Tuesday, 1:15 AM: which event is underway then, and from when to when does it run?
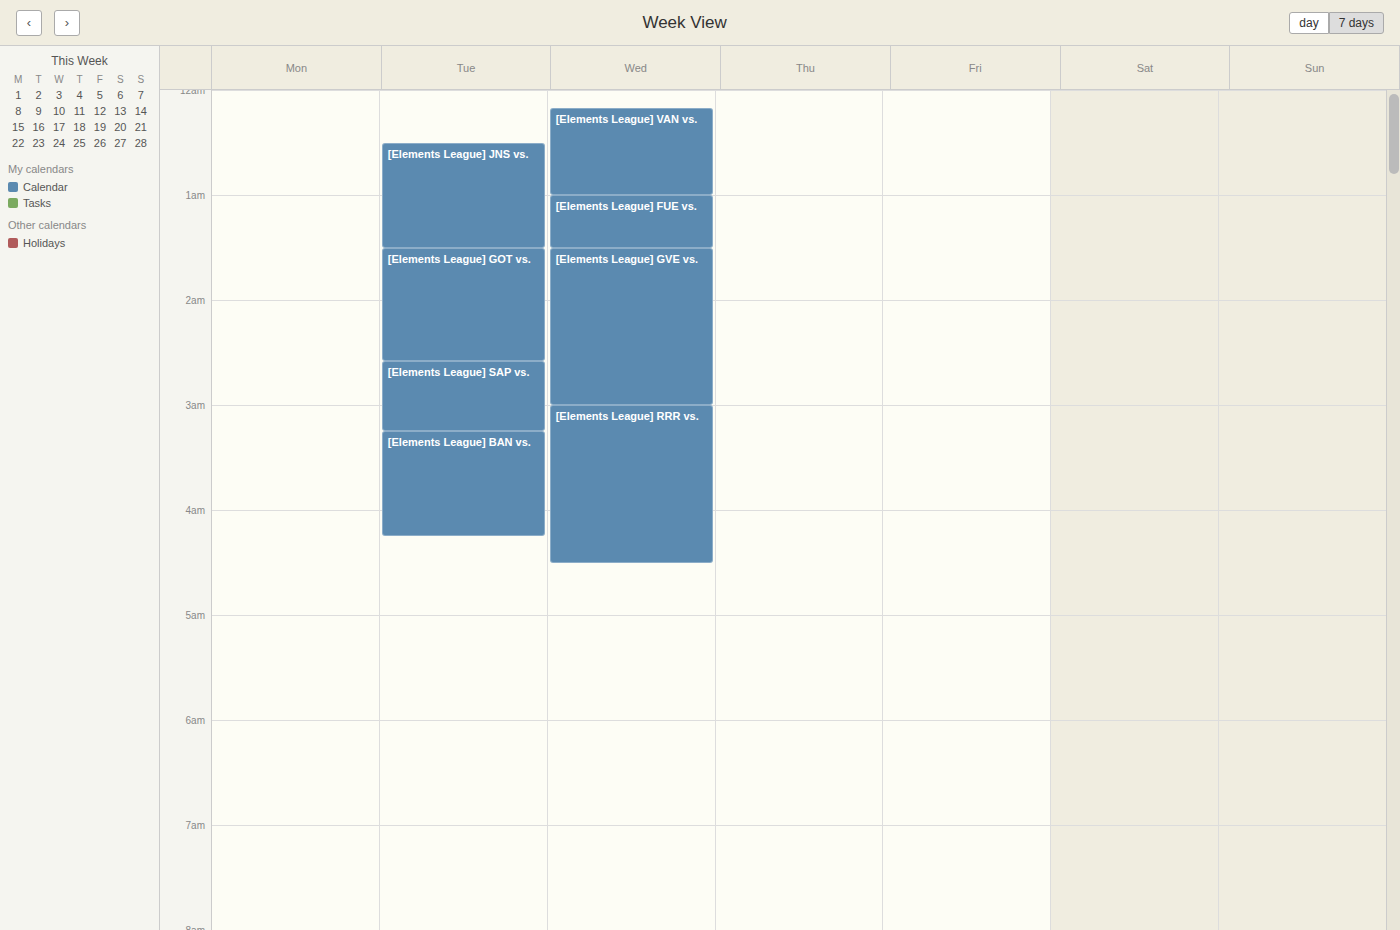
"[Elements League] JNS vs.", 12:30 AM to 1:30 AM